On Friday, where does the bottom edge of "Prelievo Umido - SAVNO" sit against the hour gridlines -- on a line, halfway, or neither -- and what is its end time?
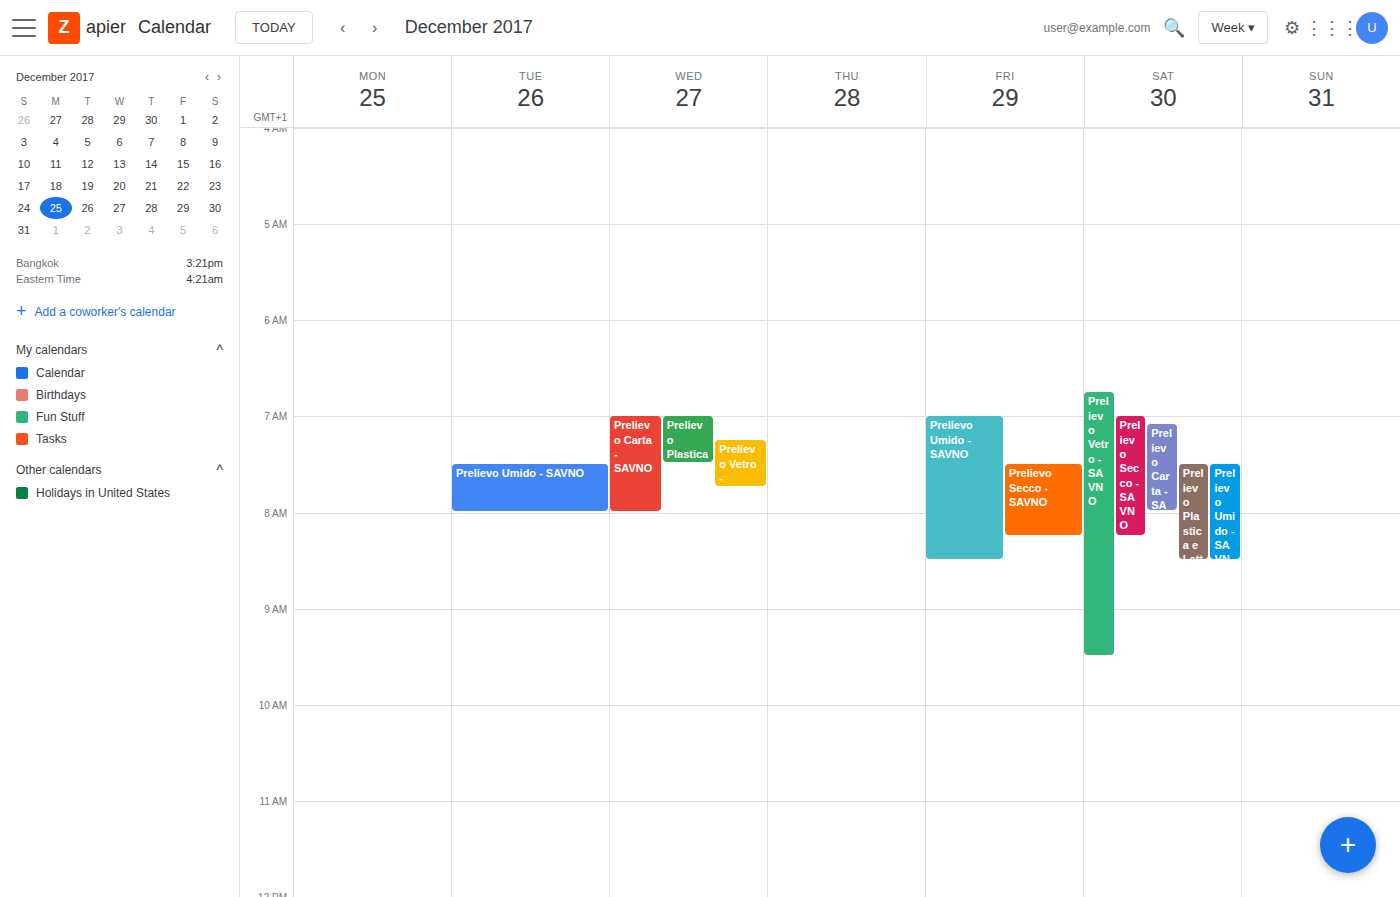
8:30 AM -- halfway between the 8 AM and 9 AM lines.